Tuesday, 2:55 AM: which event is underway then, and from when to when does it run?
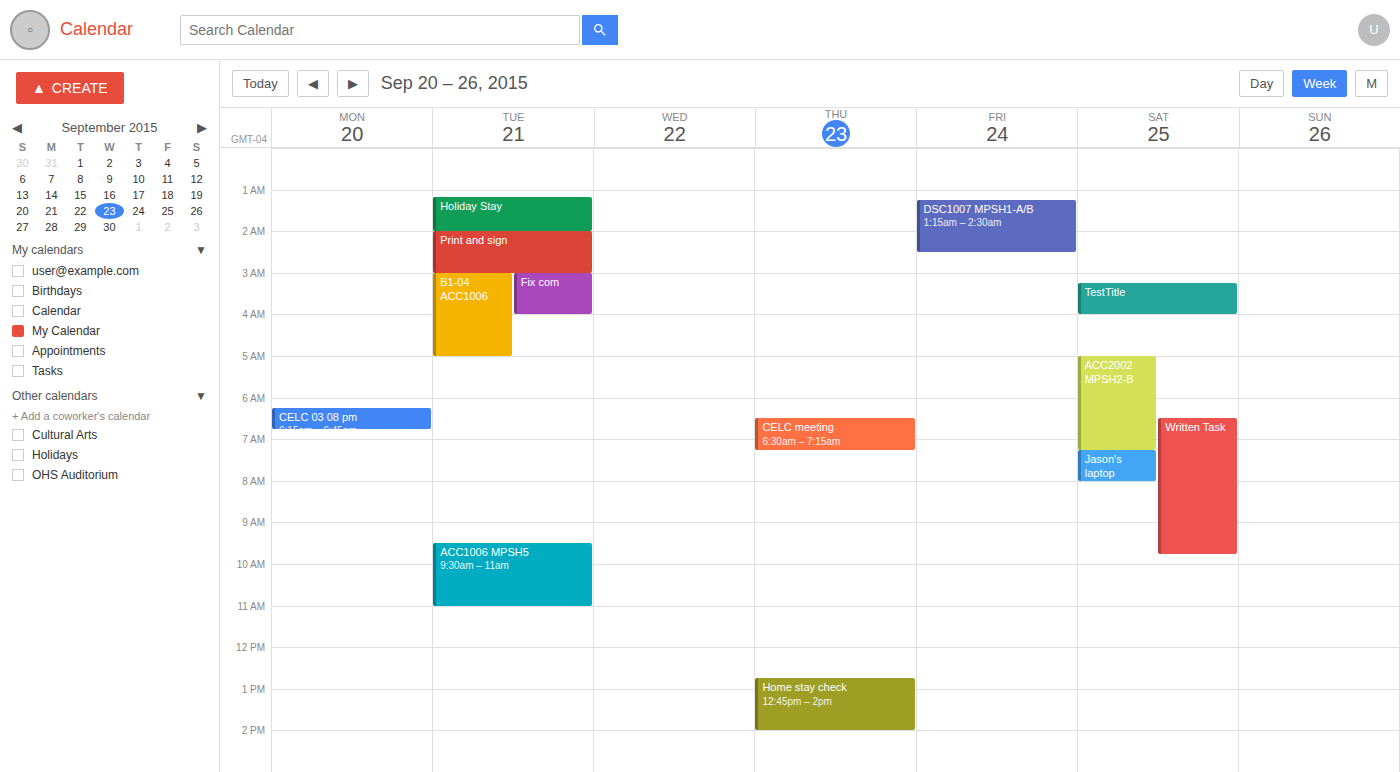
"Print and sign", 2:00 AM to 3:00 AM